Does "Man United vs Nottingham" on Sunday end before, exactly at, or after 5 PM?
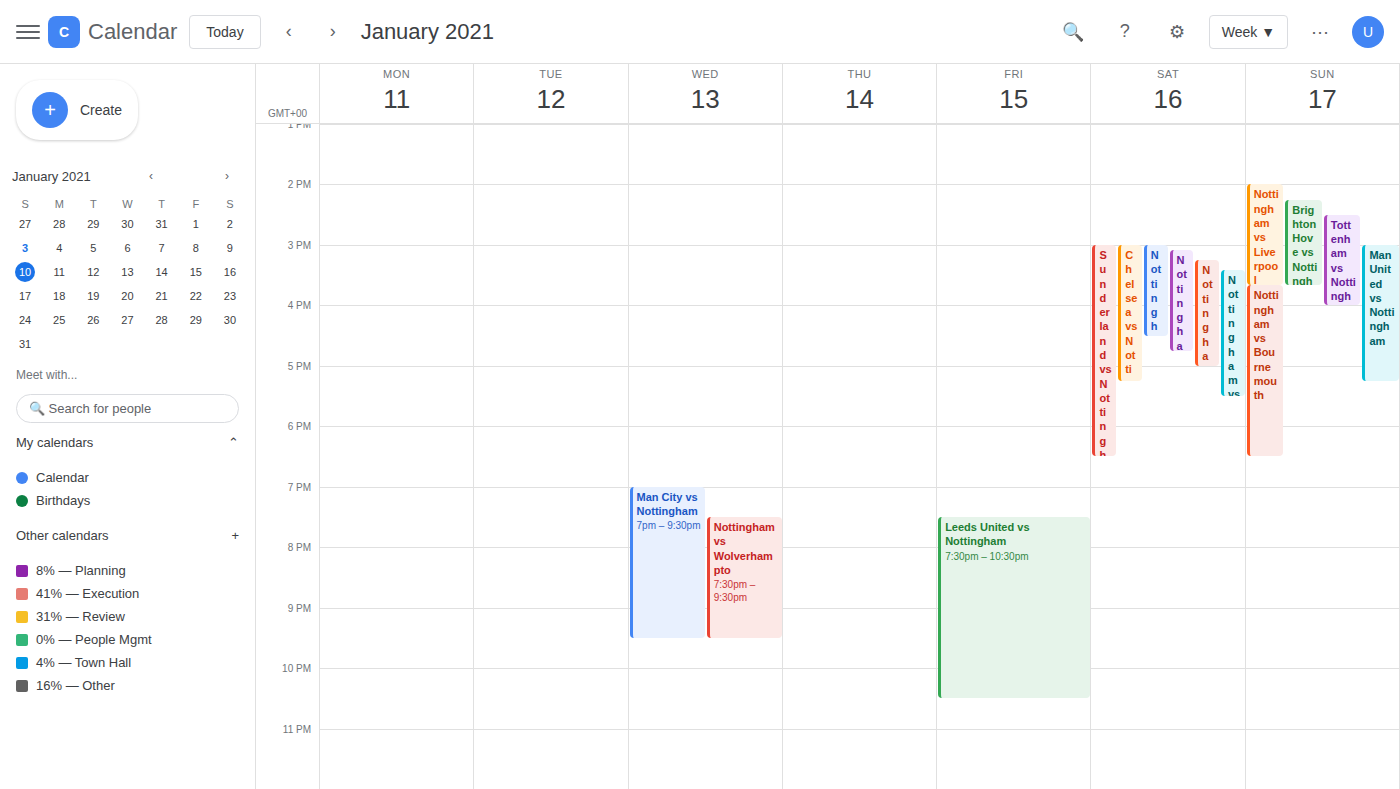
5:15 PM -- after 5 PM, 15 minutes below the 5 PM line.